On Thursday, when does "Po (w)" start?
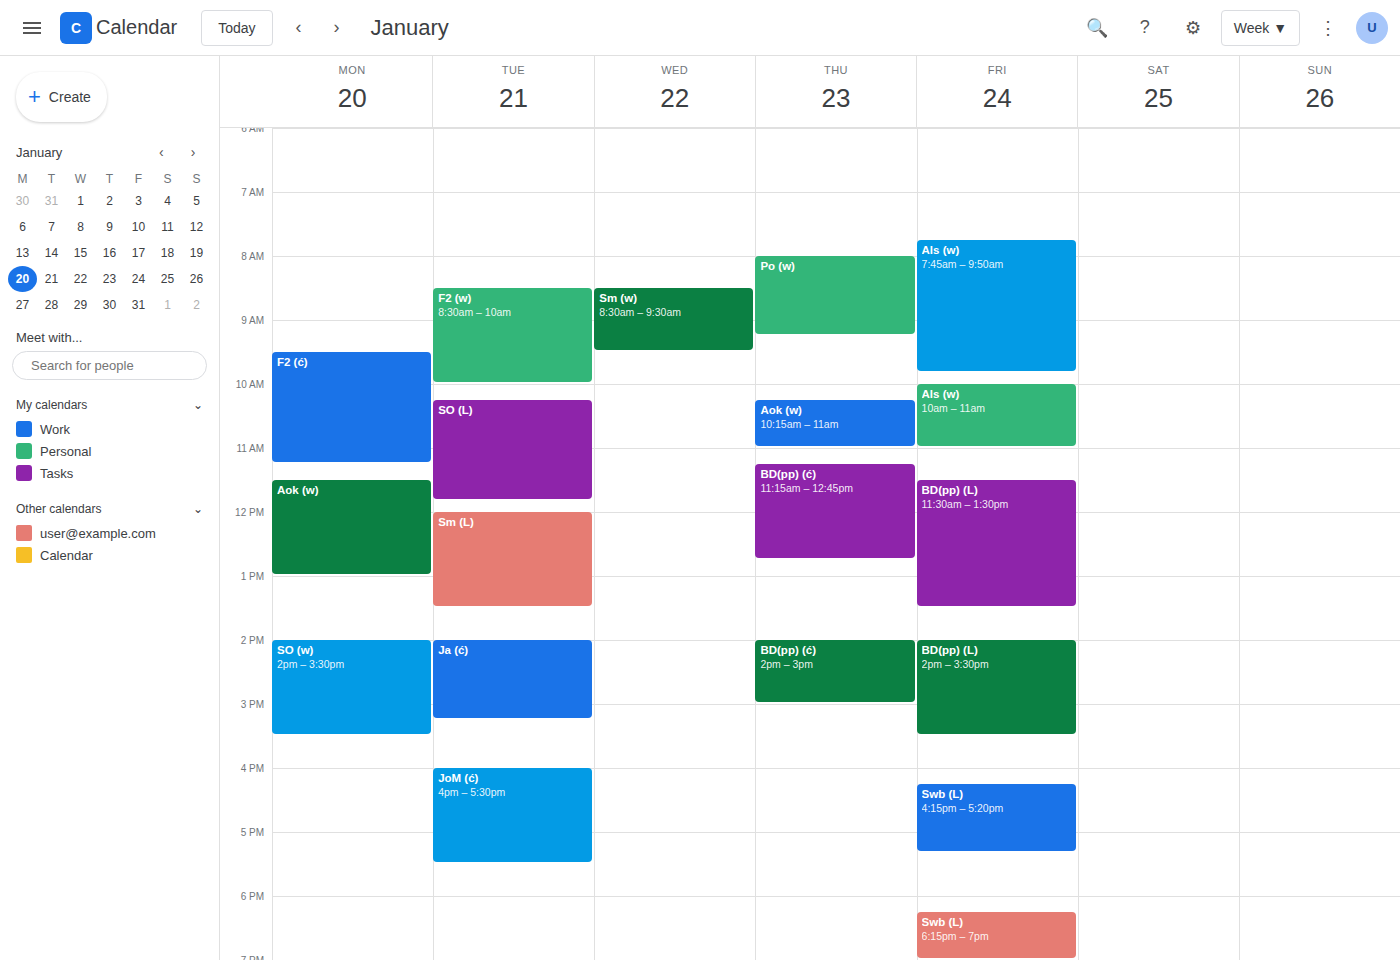
8:00 AM